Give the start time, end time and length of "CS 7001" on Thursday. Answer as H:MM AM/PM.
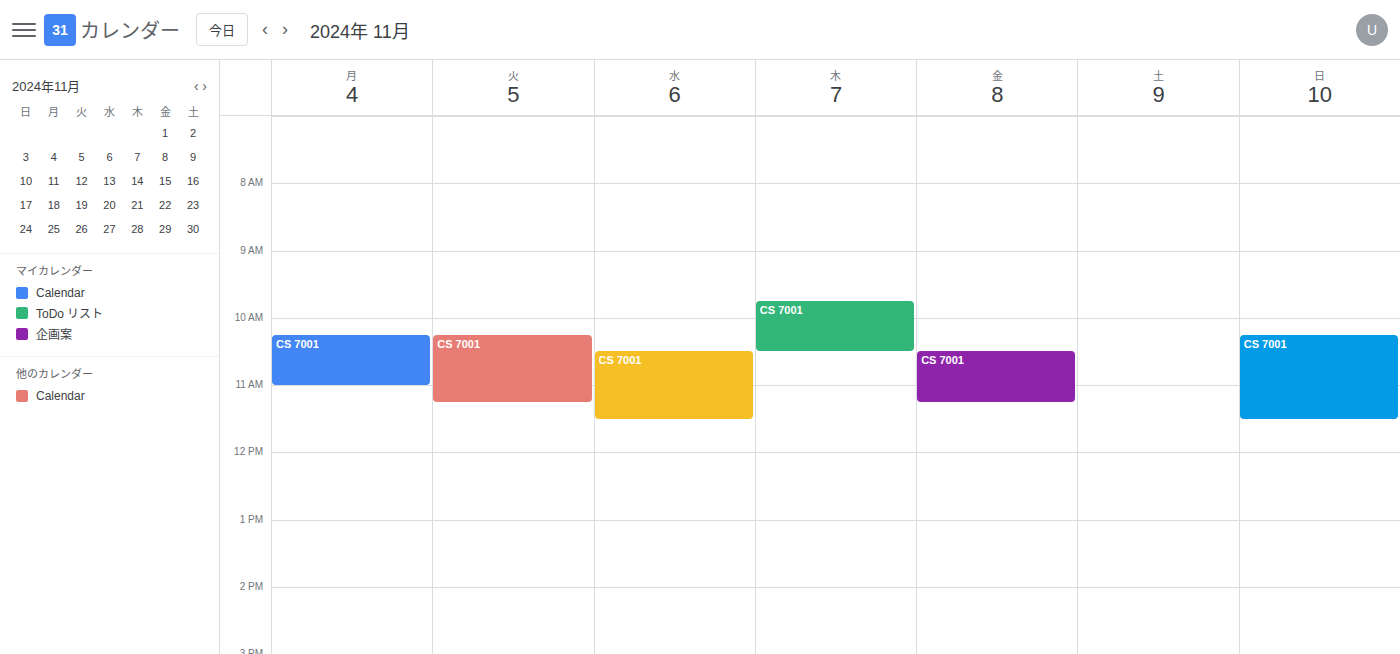
9:45 AM to 10:30 AM, 45 minutes